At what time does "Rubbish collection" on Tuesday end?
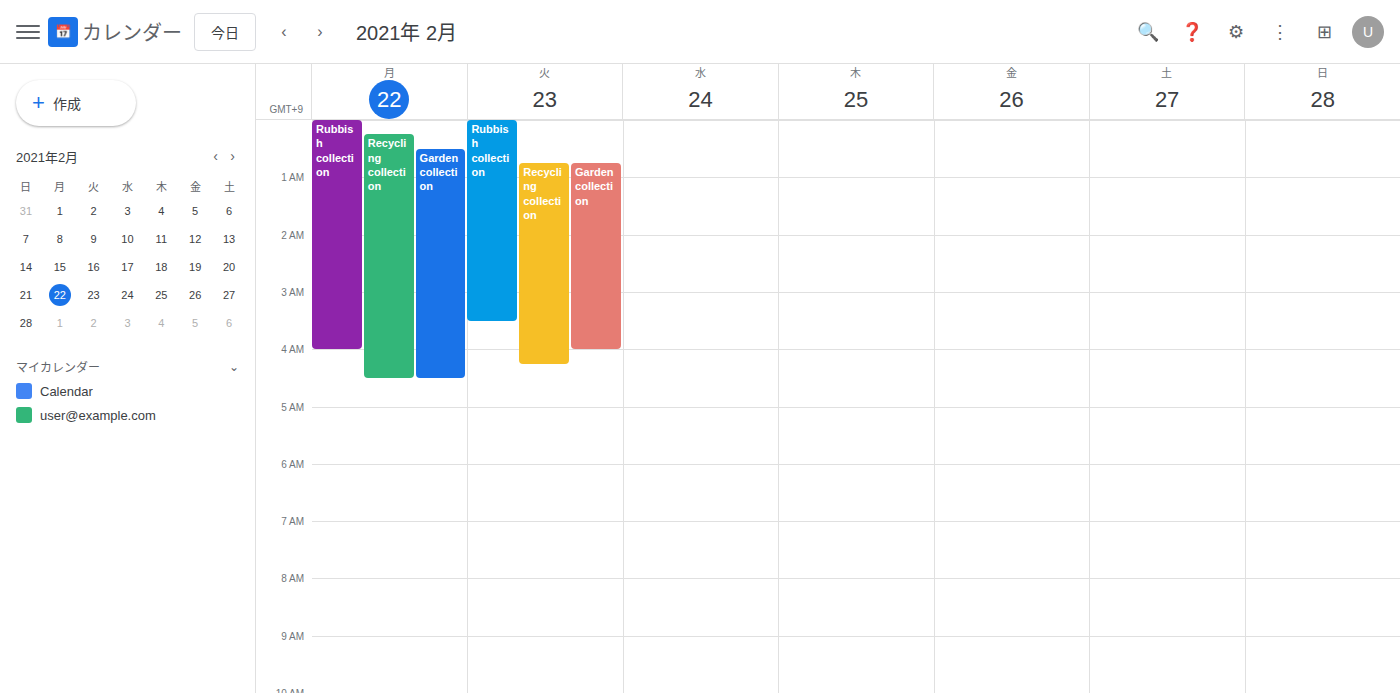
03:30